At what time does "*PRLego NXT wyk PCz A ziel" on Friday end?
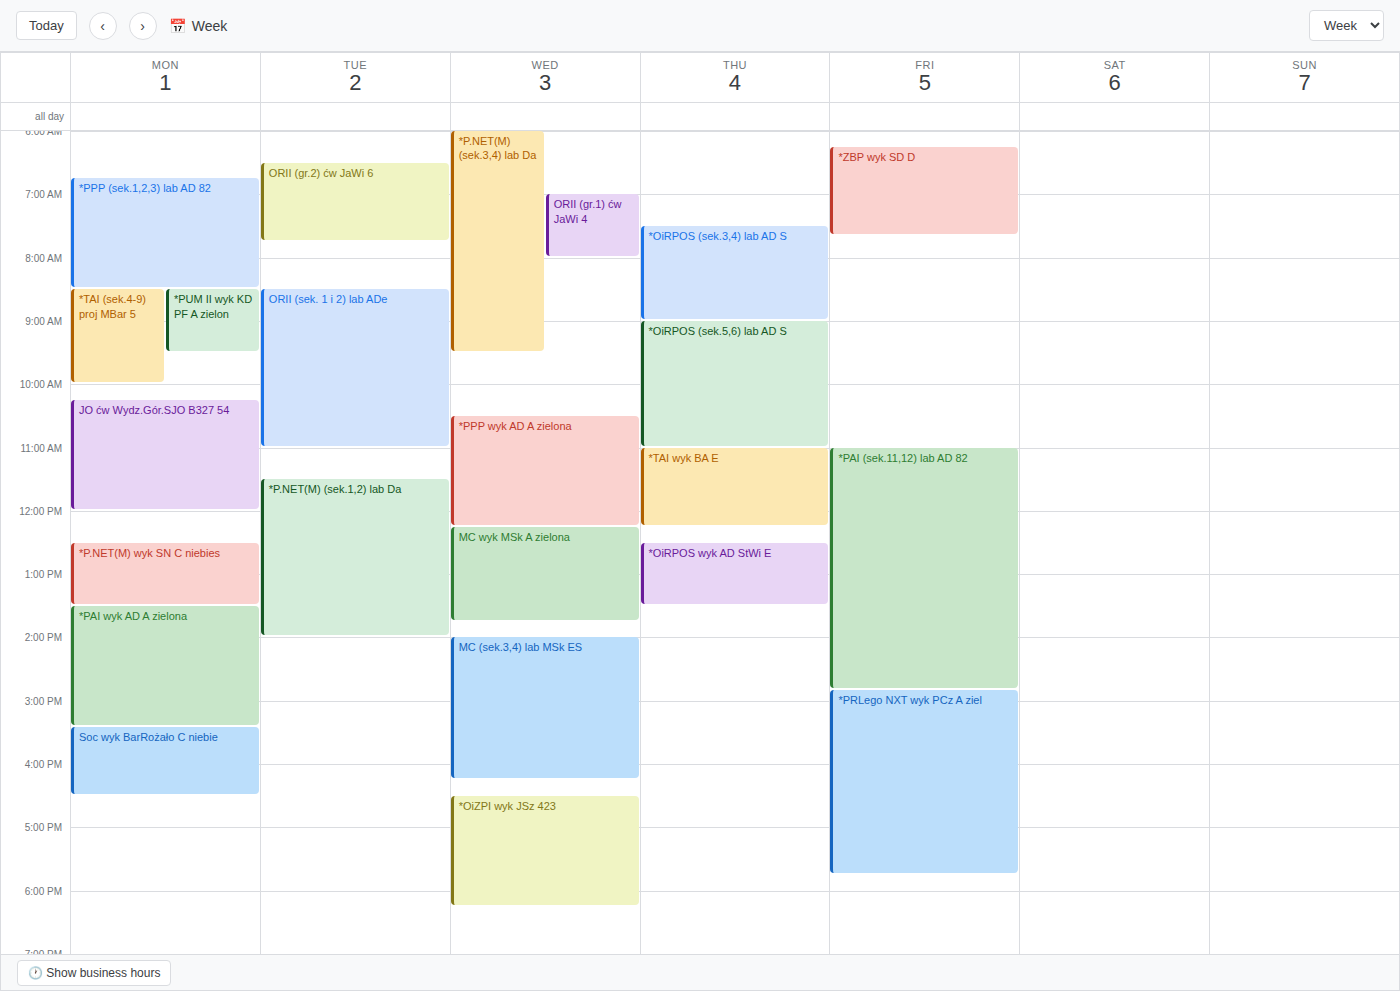
5:45 PM